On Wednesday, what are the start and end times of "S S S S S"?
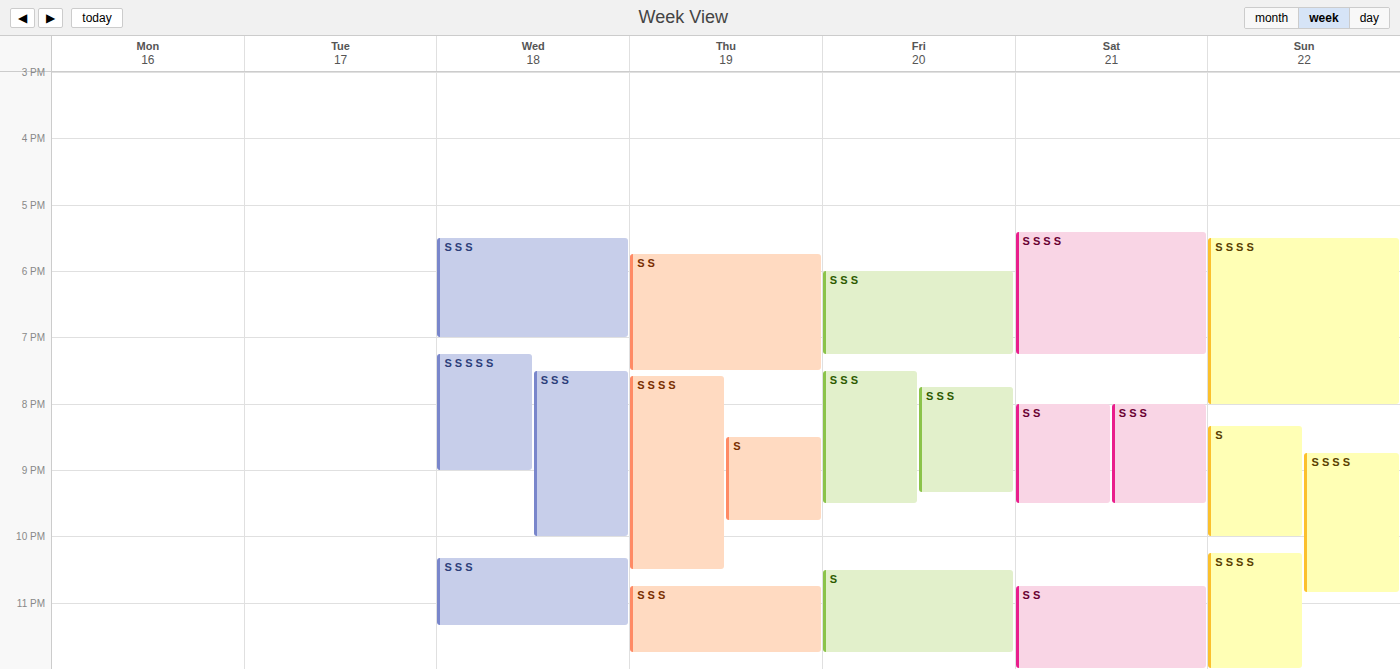
7:15 PM to 9:00 PM